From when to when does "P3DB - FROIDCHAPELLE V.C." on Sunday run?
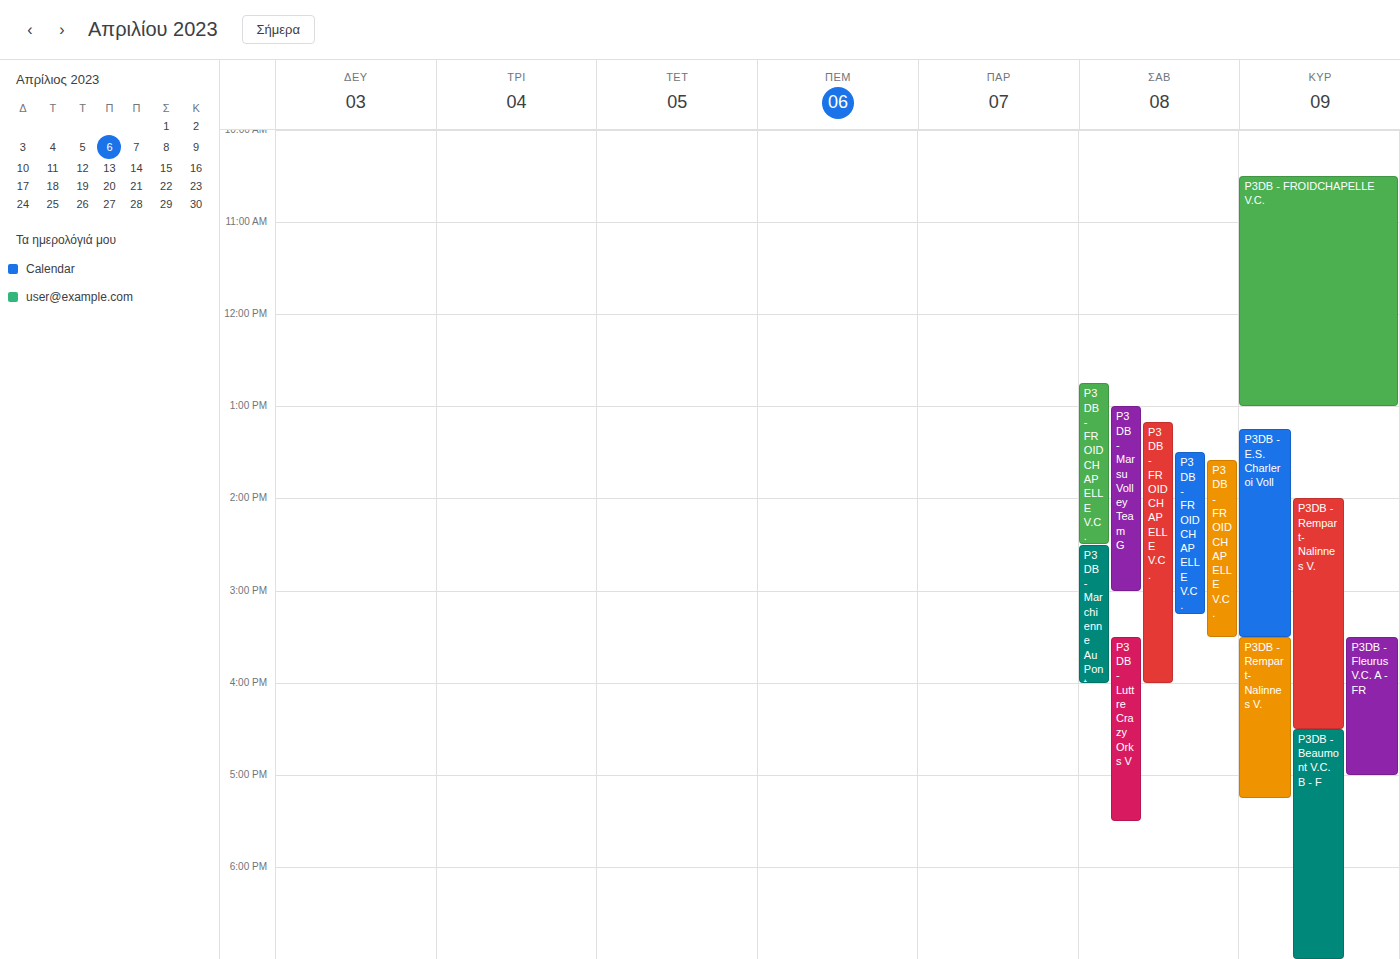
10:30 AM to 1:00 PM